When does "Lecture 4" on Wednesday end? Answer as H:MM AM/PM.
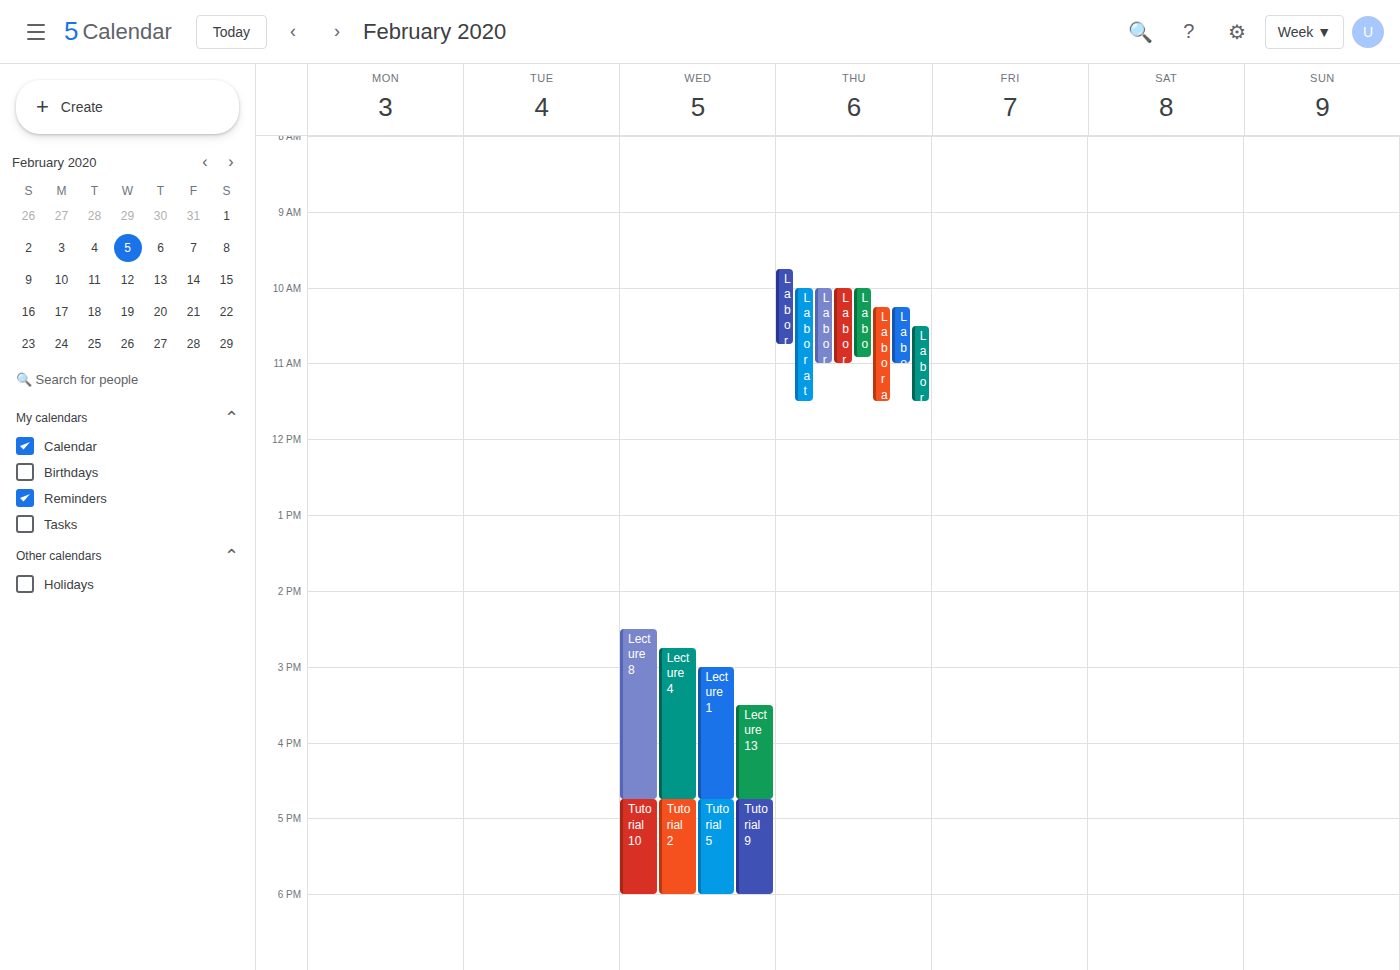
4:45 PM